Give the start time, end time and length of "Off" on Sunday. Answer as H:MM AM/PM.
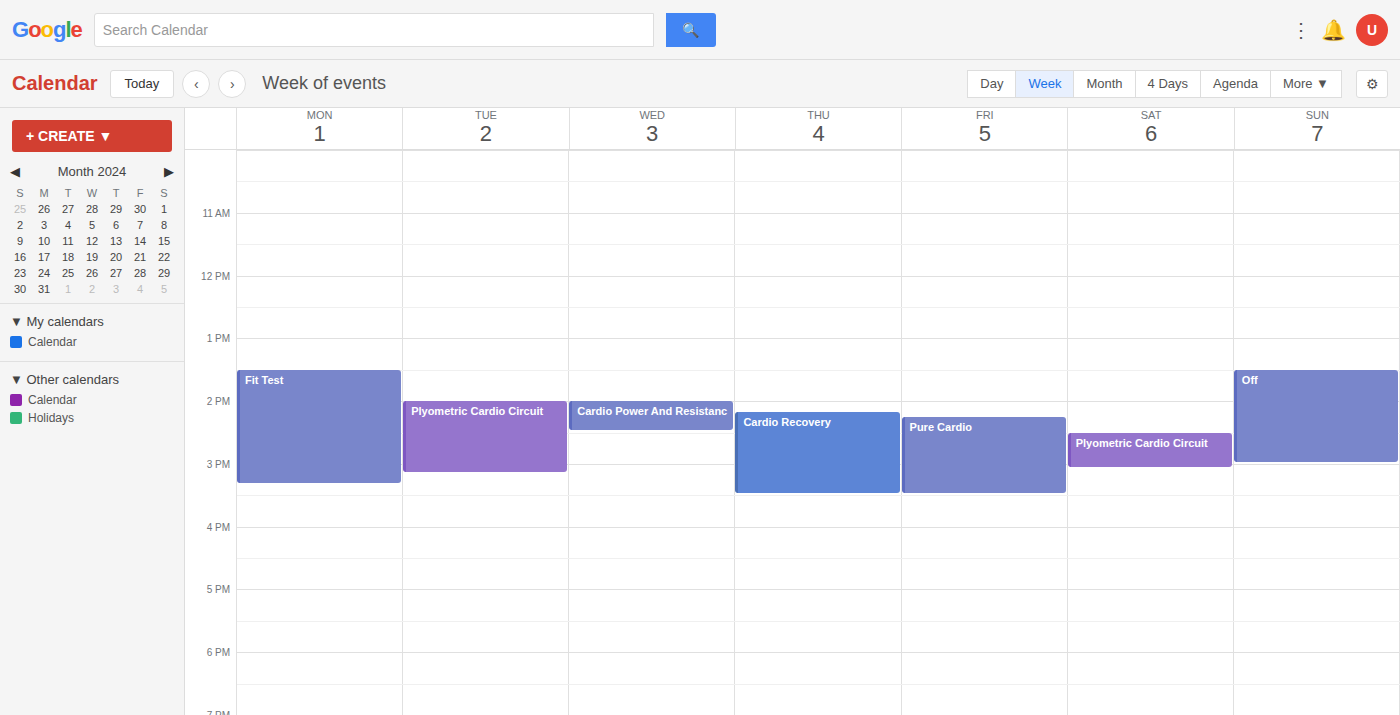
1:30 PM to 3:00 PM, 1 hour 30 minutes